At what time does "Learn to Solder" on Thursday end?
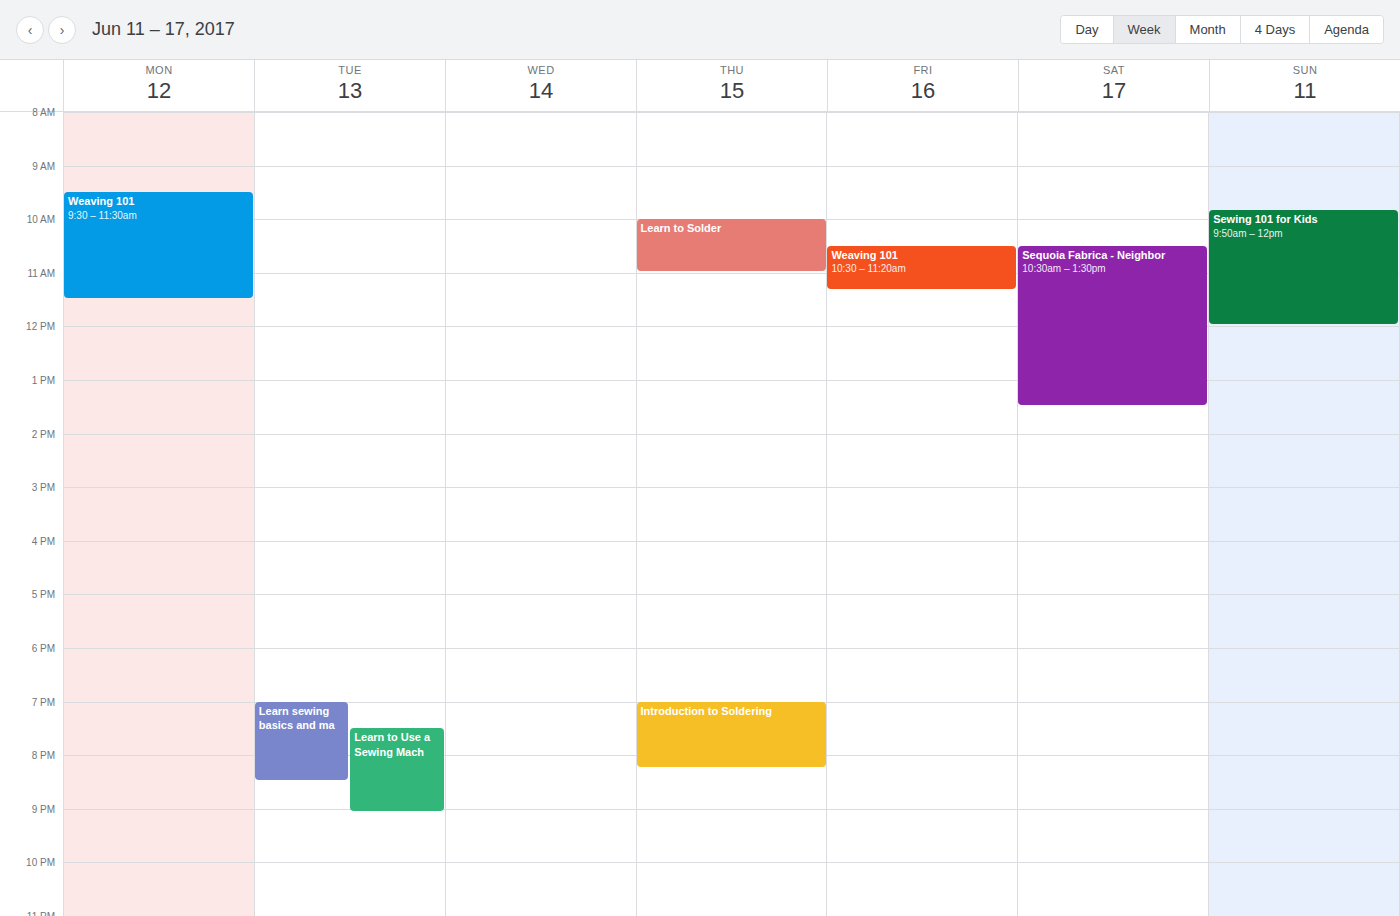
11:00 AM